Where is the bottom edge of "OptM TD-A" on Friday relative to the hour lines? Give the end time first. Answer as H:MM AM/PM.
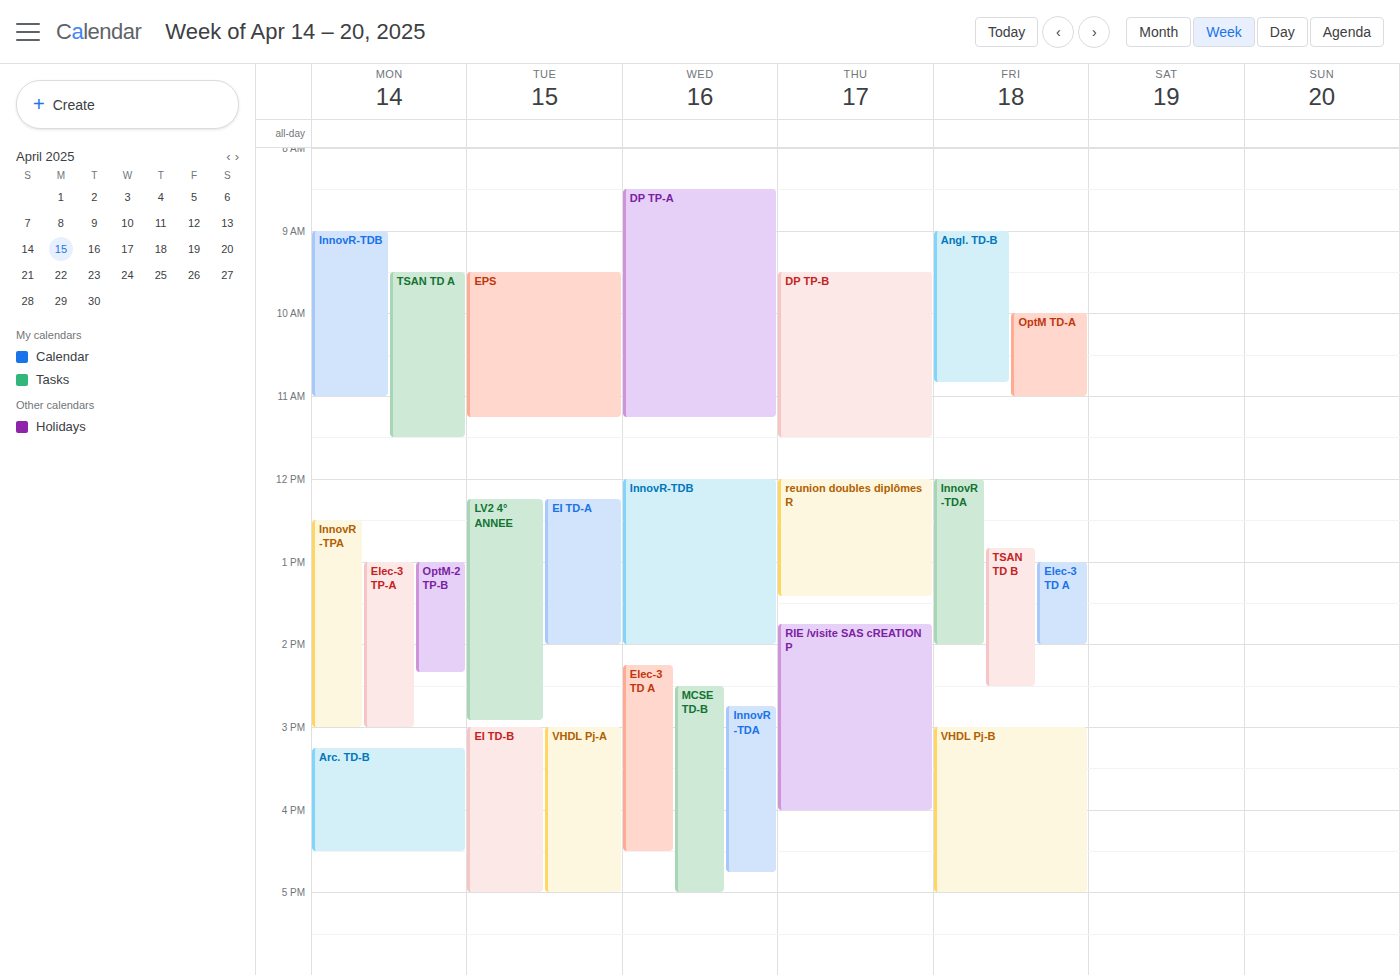
11:00 AM -- exactly on the 11 AM line.